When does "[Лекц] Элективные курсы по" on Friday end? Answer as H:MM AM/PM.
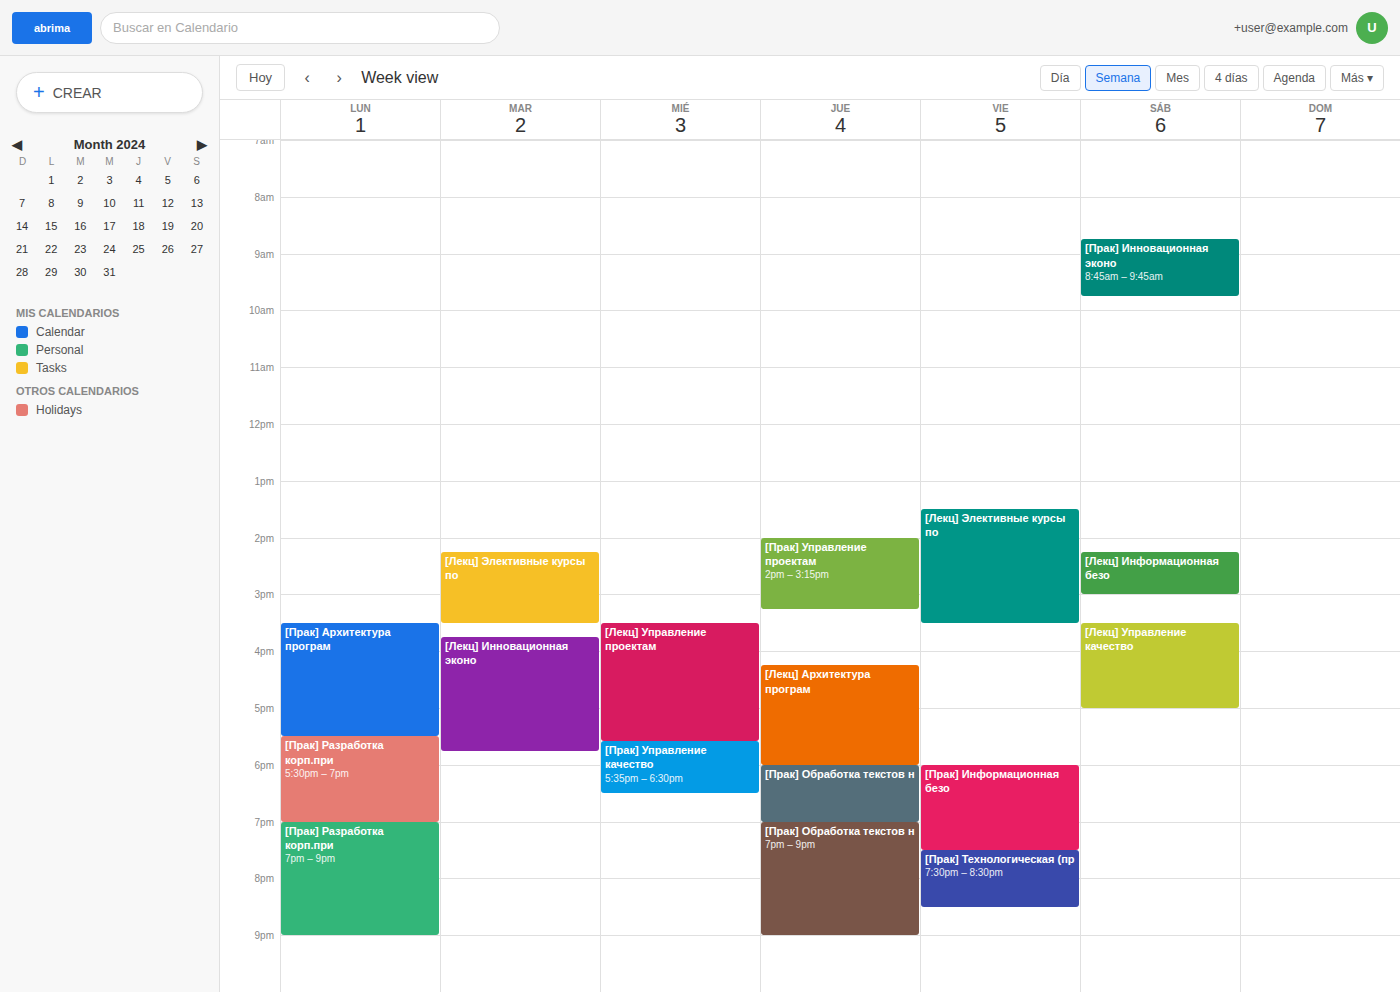
3:30 PM